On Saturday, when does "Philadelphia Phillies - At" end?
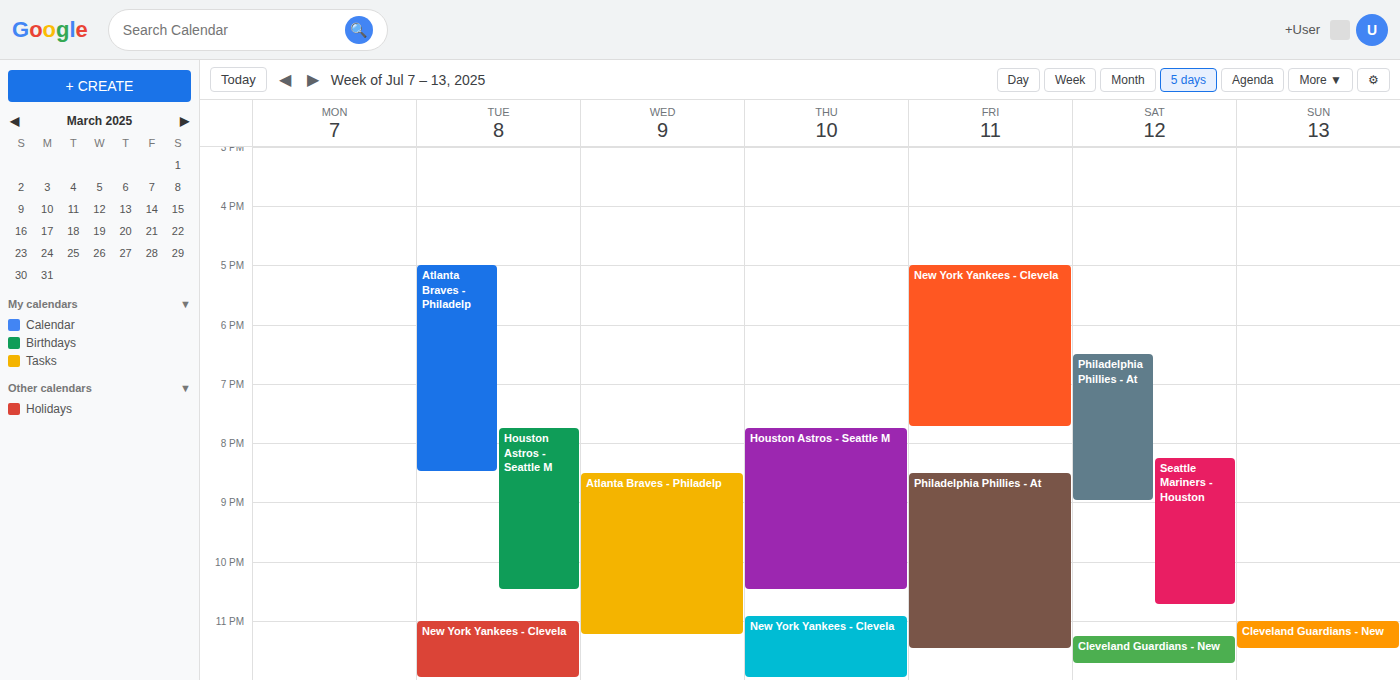
9:00 PM